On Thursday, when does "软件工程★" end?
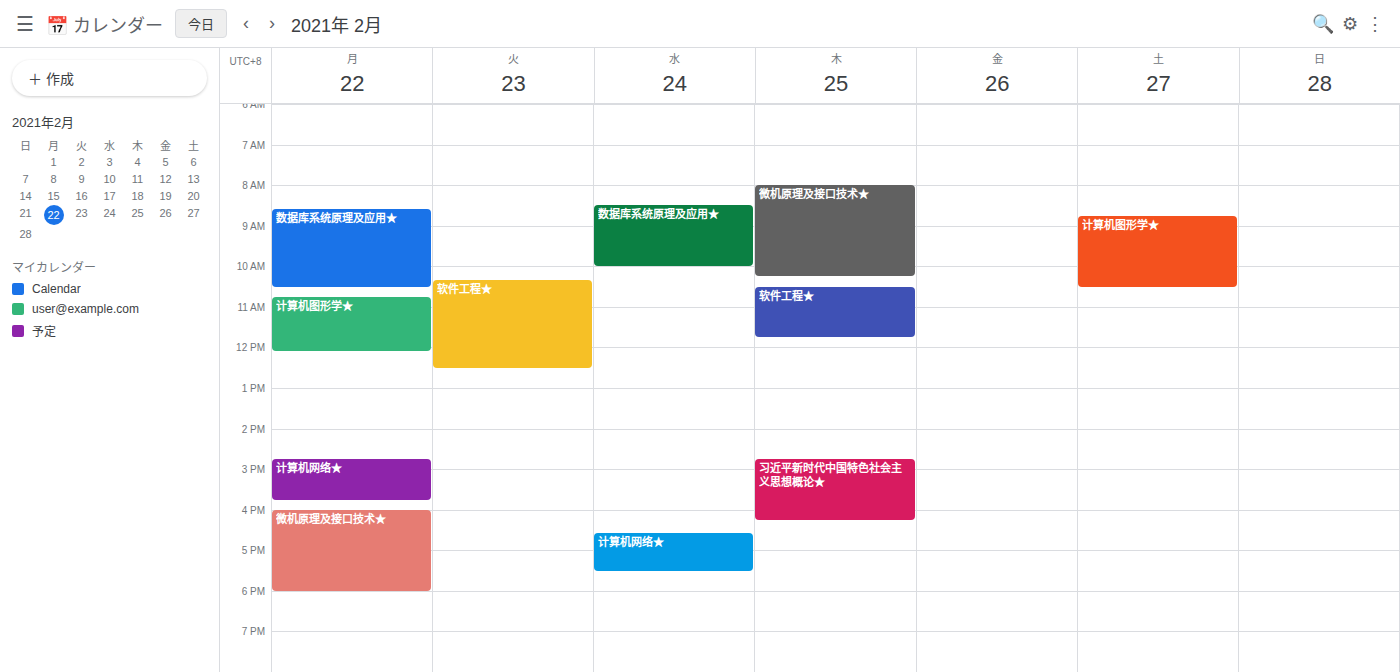
11:45 AM